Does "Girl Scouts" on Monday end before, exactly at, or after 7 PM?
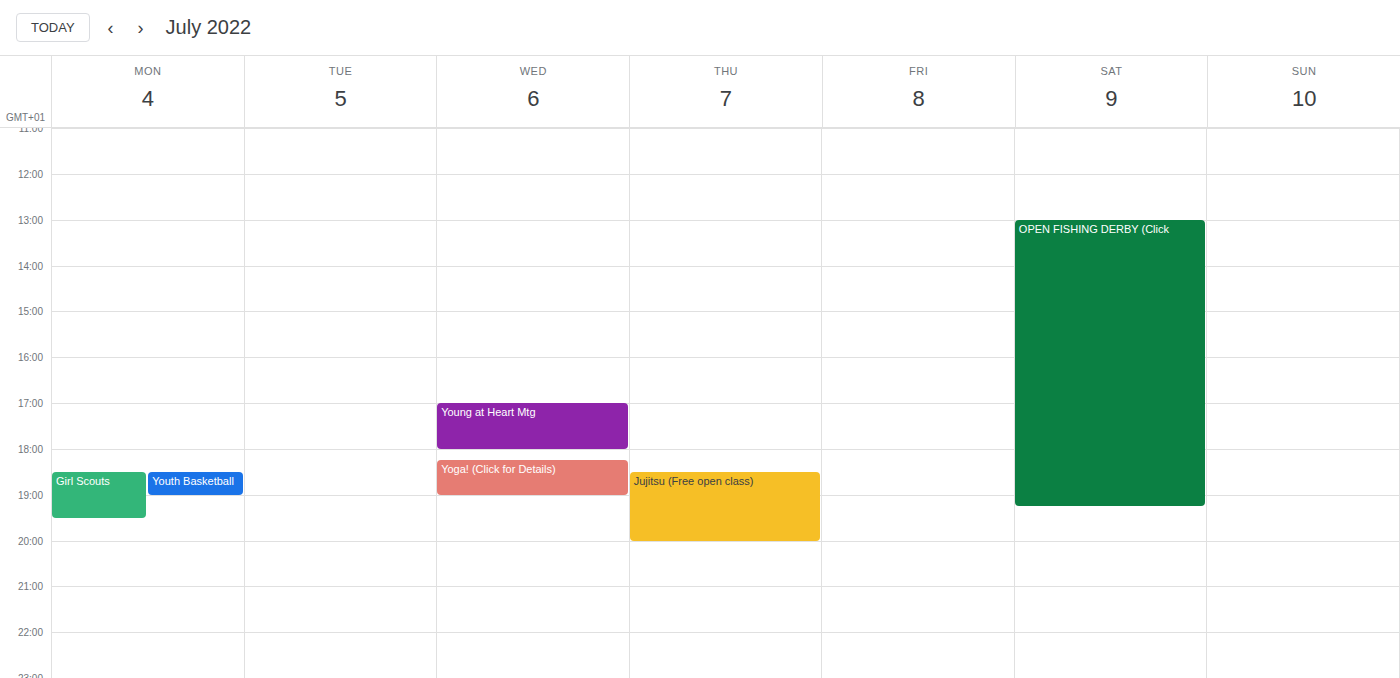
7:30 PM -- after 7 PM, 30 minutes below the 7 PM line.